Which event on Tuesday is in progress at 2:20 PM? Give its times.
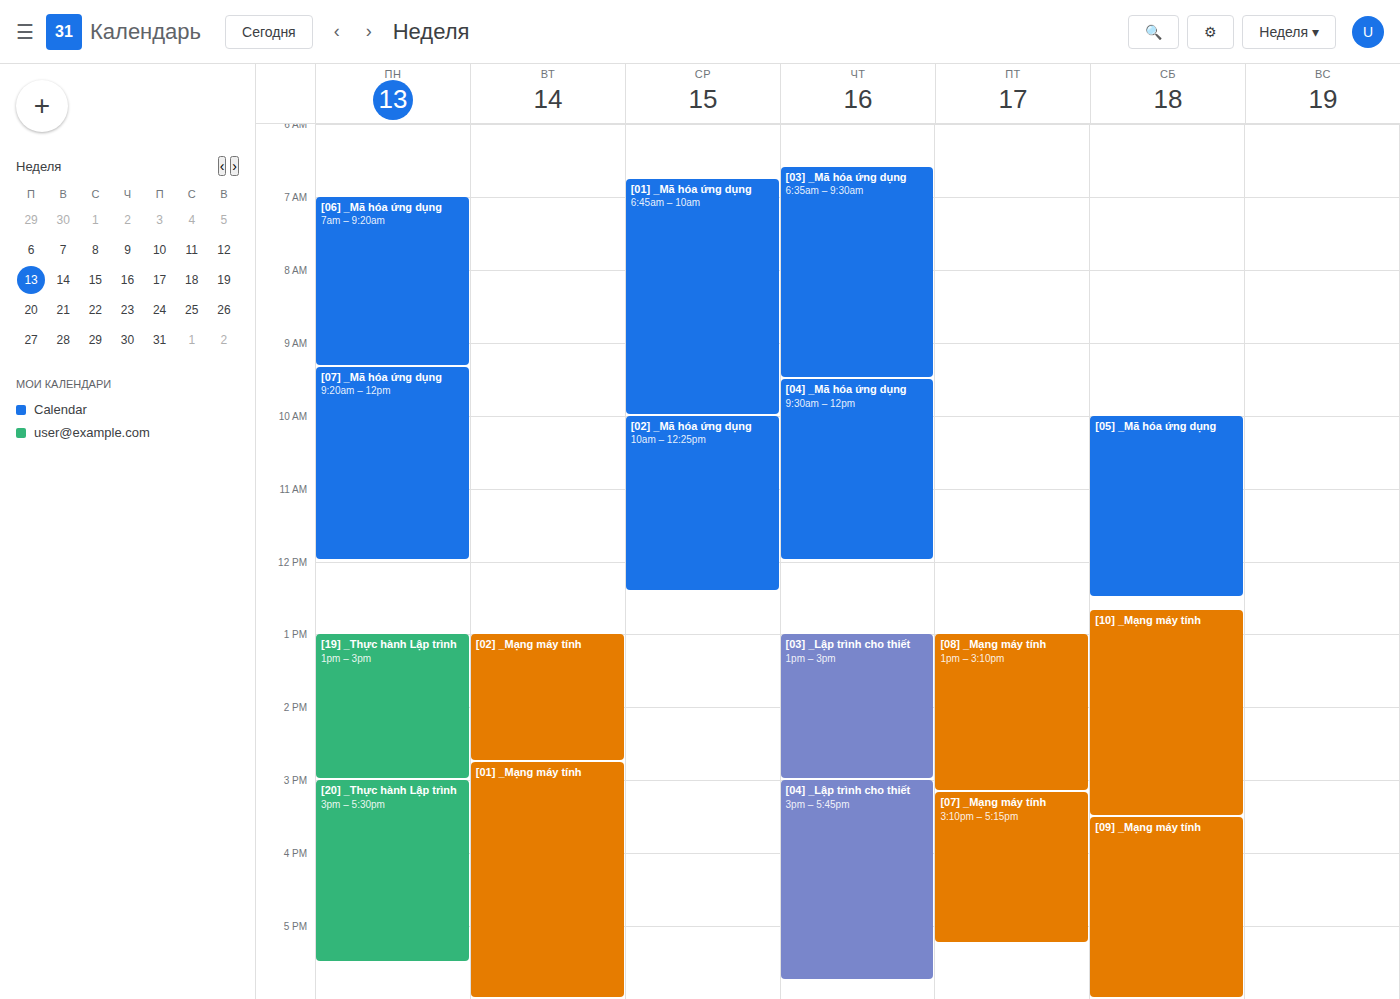
"[02] _Mạng máy tính", 1:00 PM to 2:45 PM